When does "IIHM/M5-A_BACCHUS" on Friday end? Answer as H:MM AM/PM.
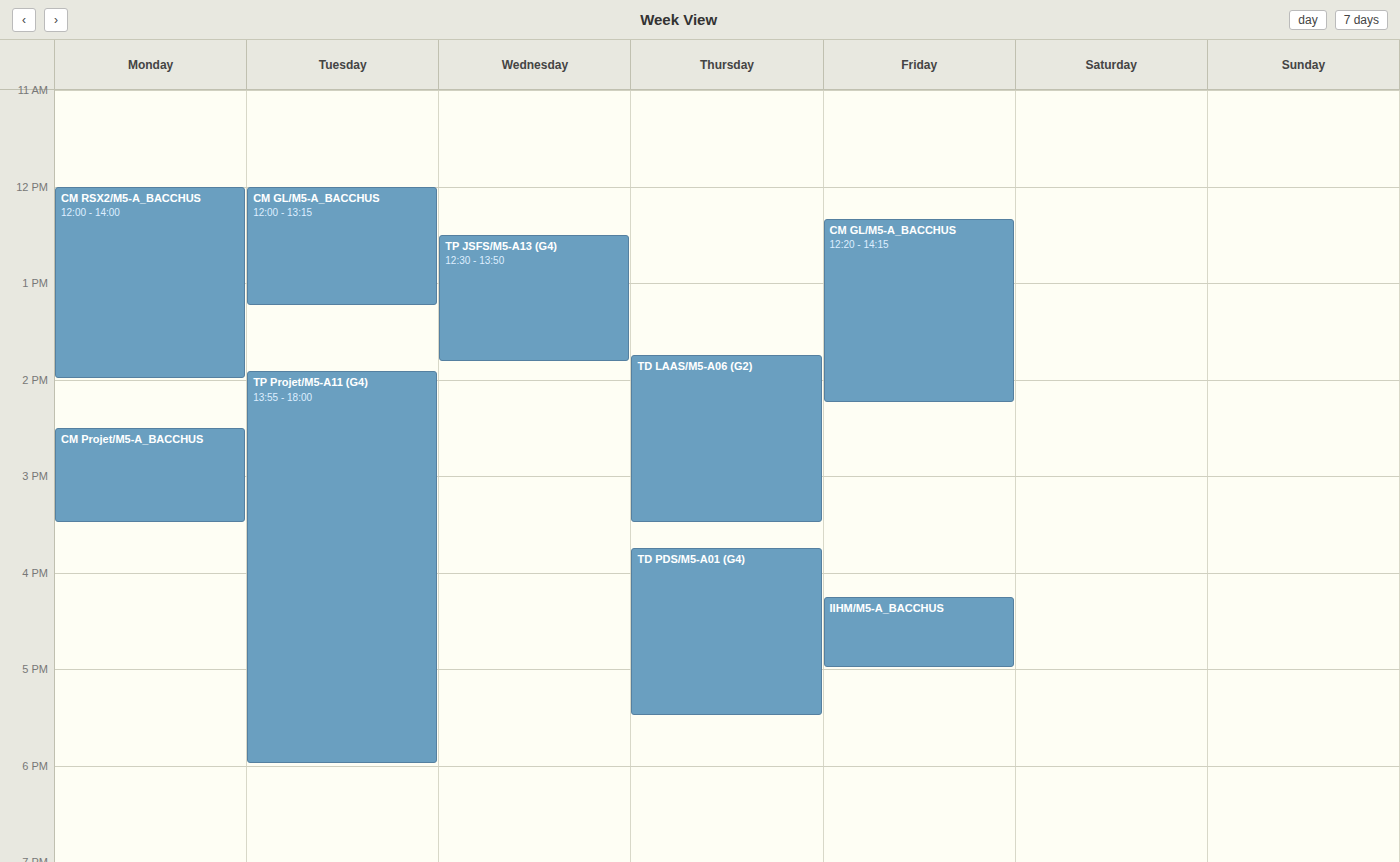
5:00 PM